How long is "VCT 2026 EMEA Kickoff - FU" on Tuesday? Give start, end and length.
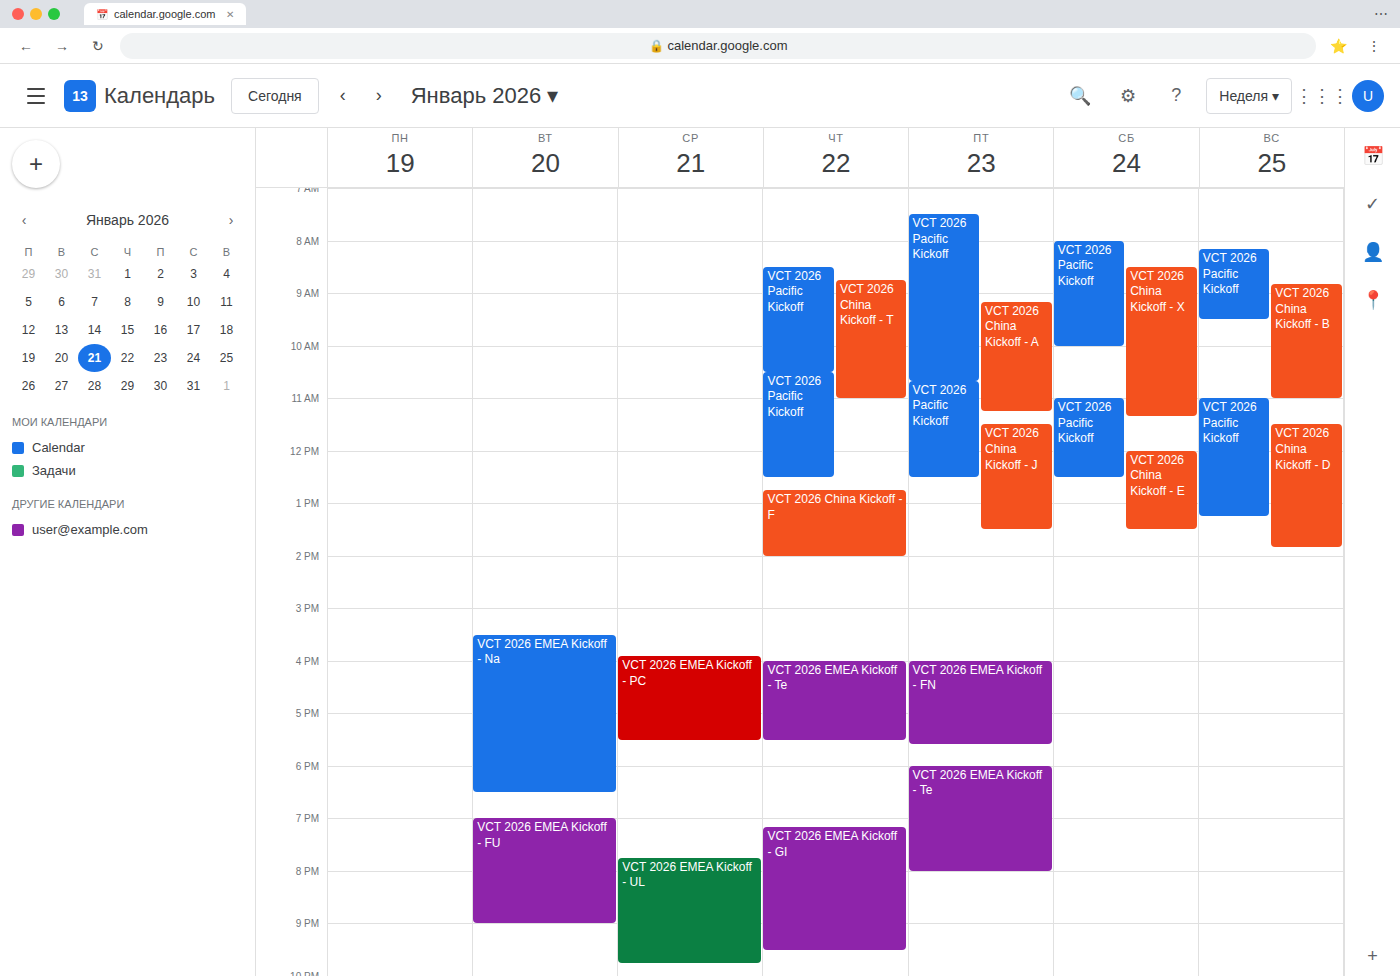
7:00 PM to 9:00 PM, 2 hours